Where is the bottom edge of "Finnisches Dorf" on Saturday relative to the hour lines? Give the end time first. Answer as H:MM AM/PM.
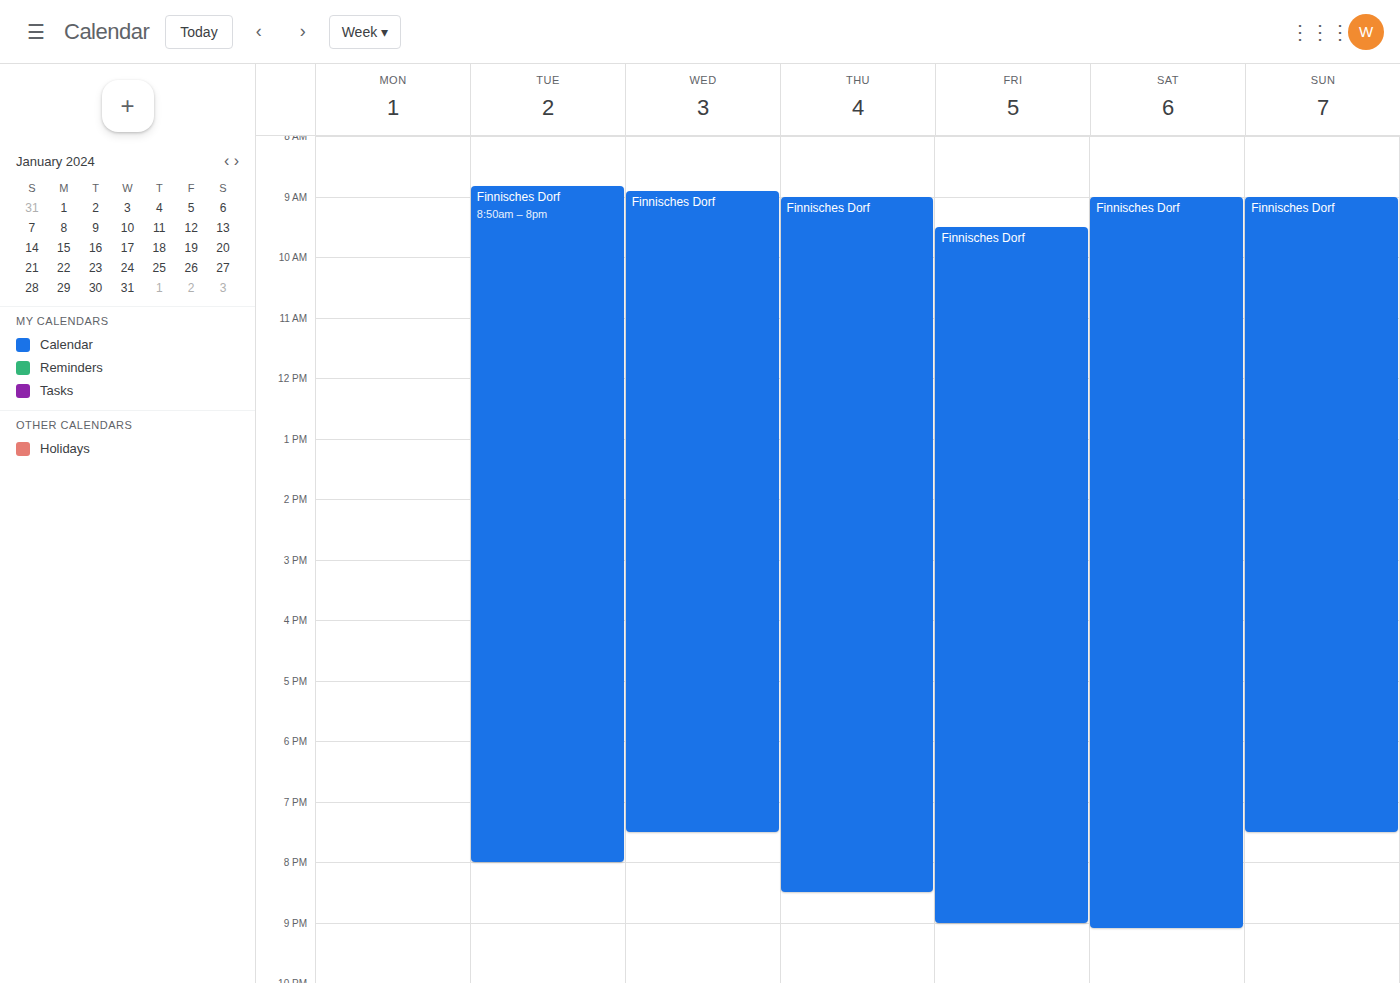
9:05 PM -- neither: 5 minutes below the 9 PM line and 55 minutes above the 10 PM line.